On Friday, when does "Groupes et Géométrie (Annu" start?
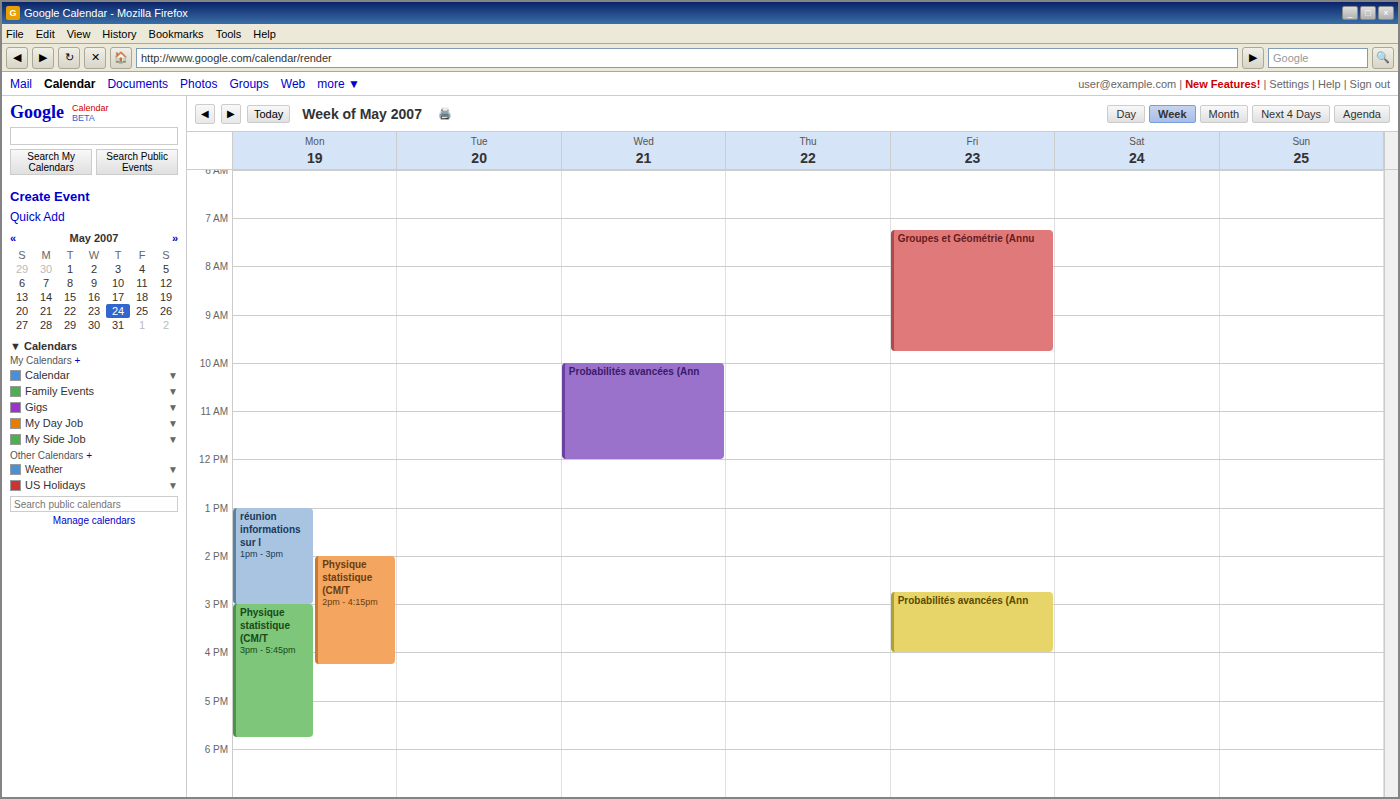
7:15 AM